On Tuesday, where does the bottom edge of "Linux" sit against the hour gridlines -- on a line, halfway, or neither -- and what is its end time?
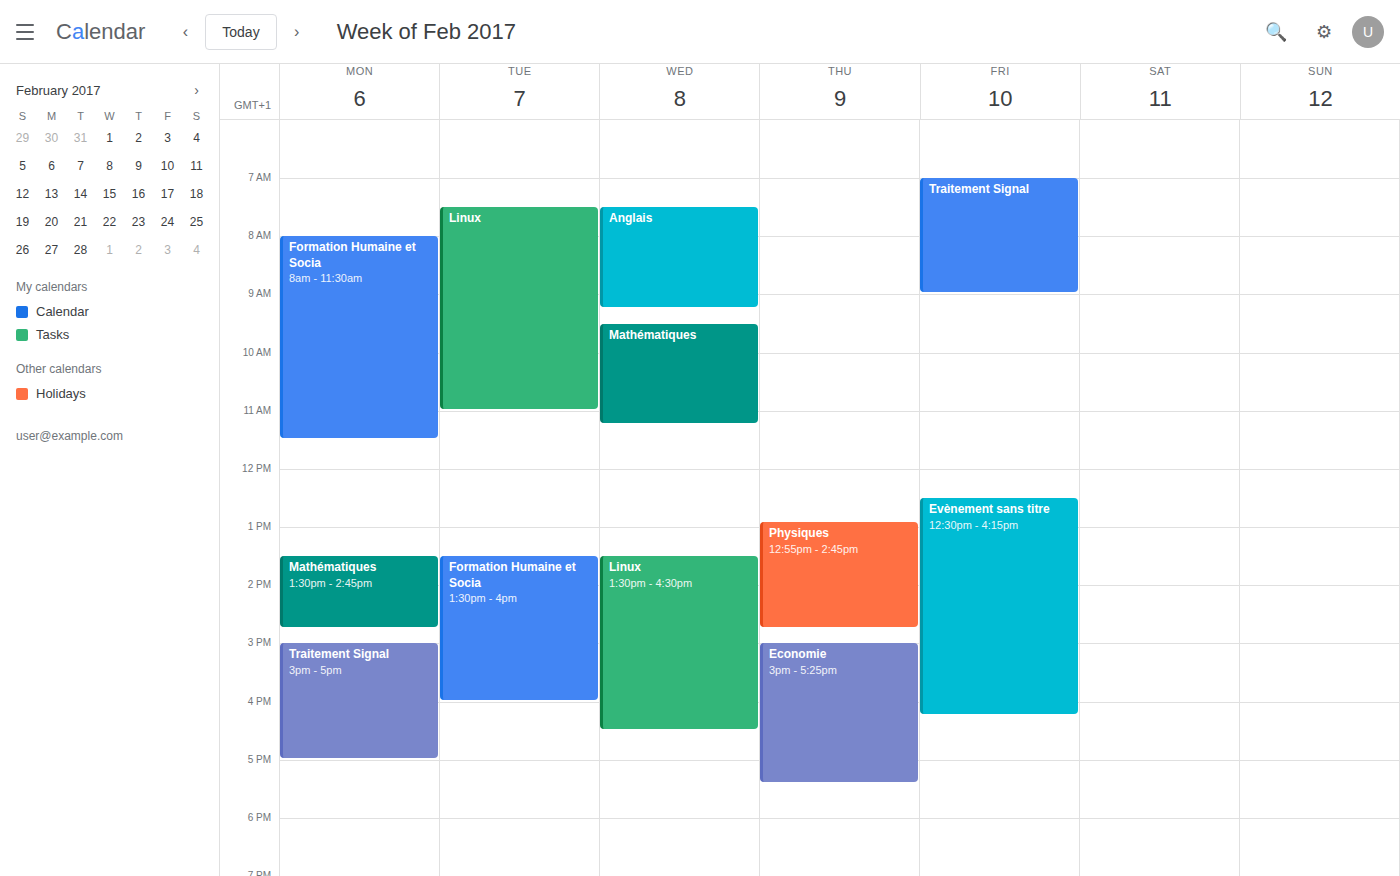
11:00 AM -- exactly on the 11 AM line.